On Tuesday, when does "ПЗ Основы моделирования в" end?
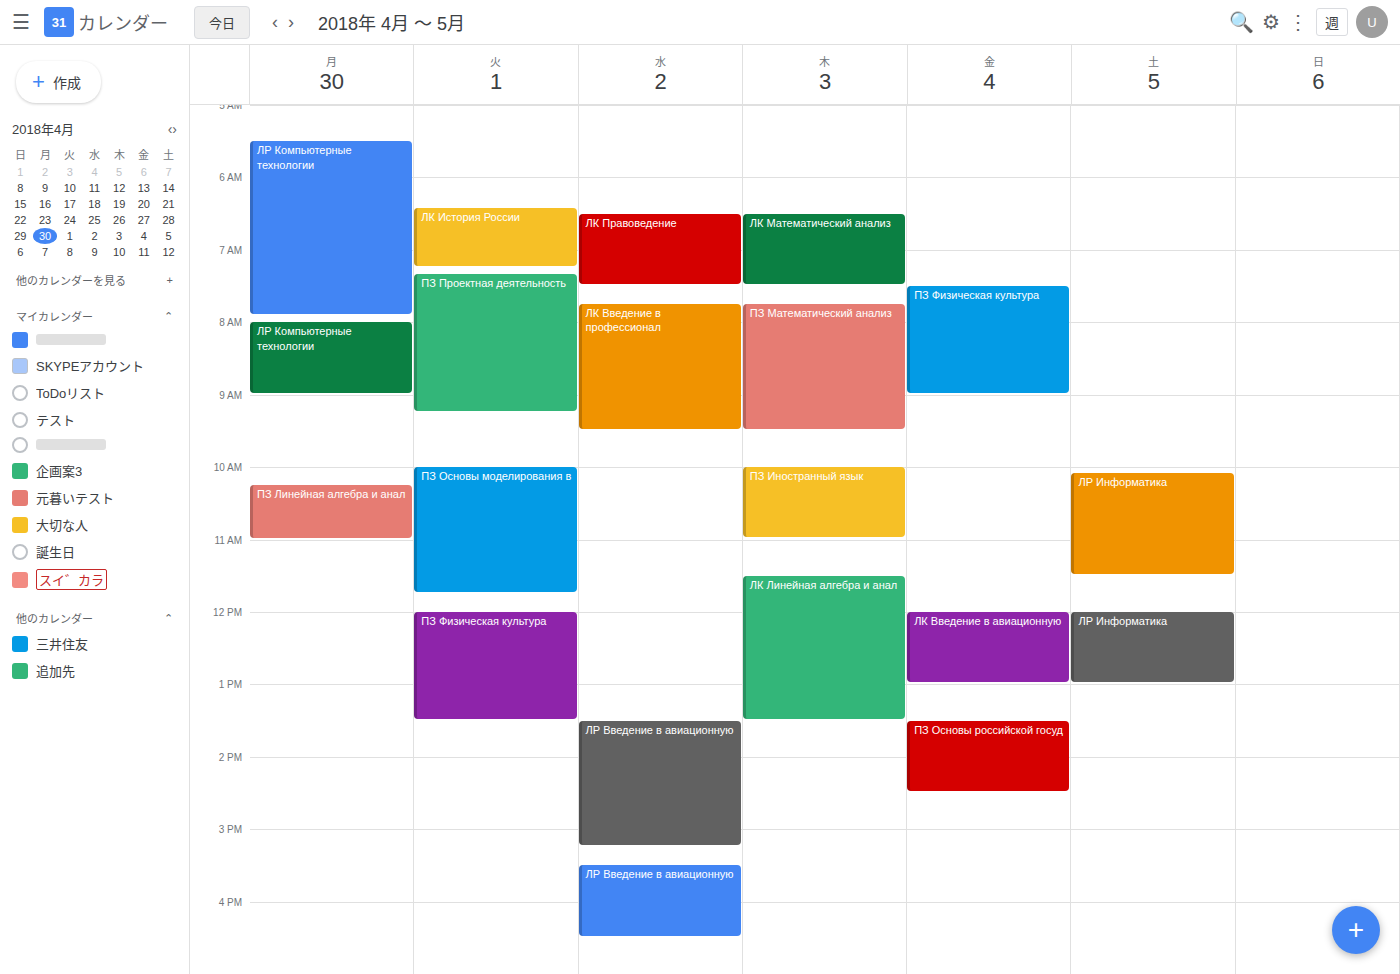
11:45